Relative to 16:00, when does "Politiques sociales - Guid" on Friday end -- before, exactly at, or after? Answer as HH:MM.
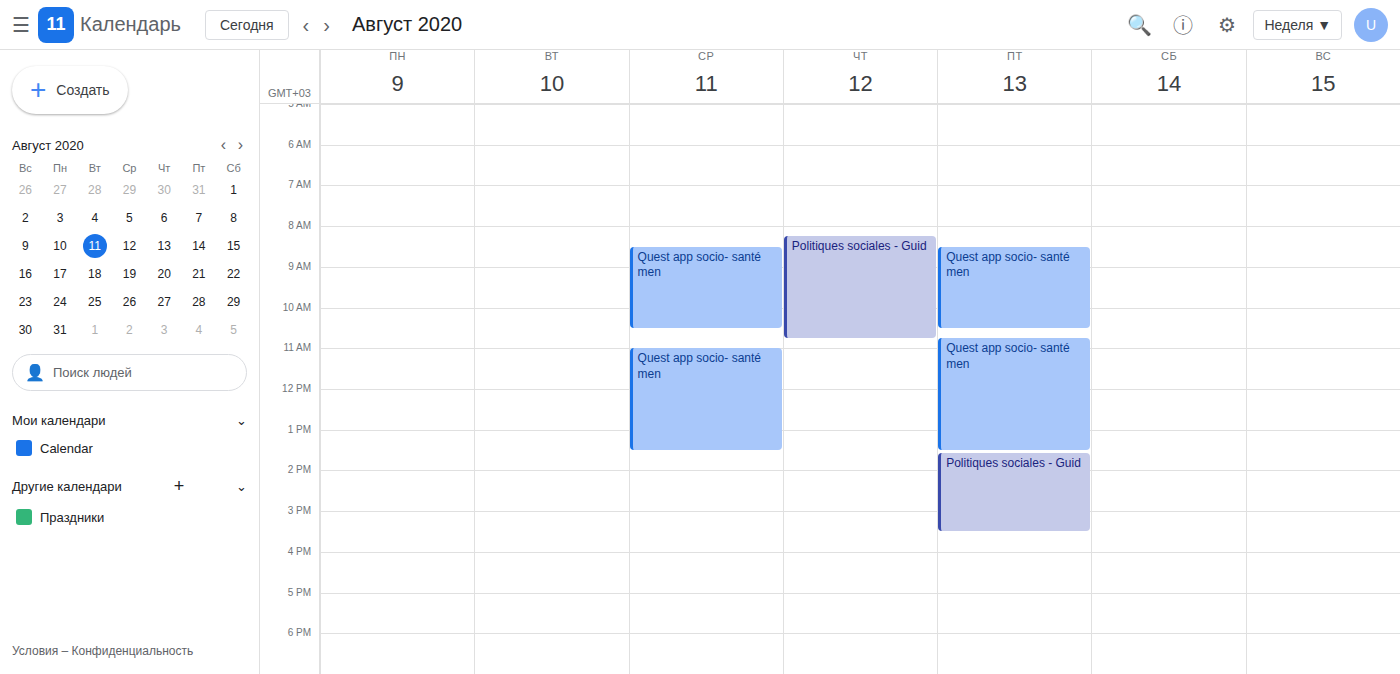
15:30 -- before 16:00, 30 minutes above the 16:00 line.